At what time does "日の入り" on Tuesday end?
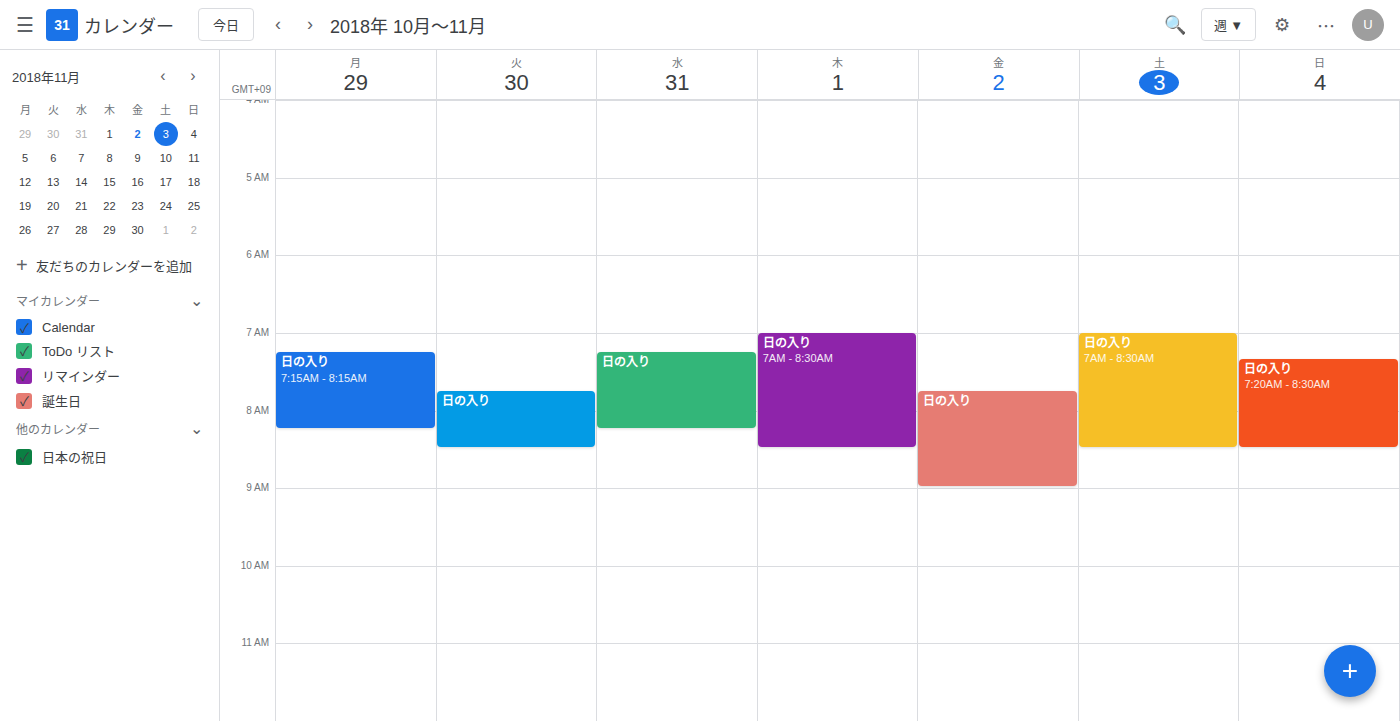
8:30 AM